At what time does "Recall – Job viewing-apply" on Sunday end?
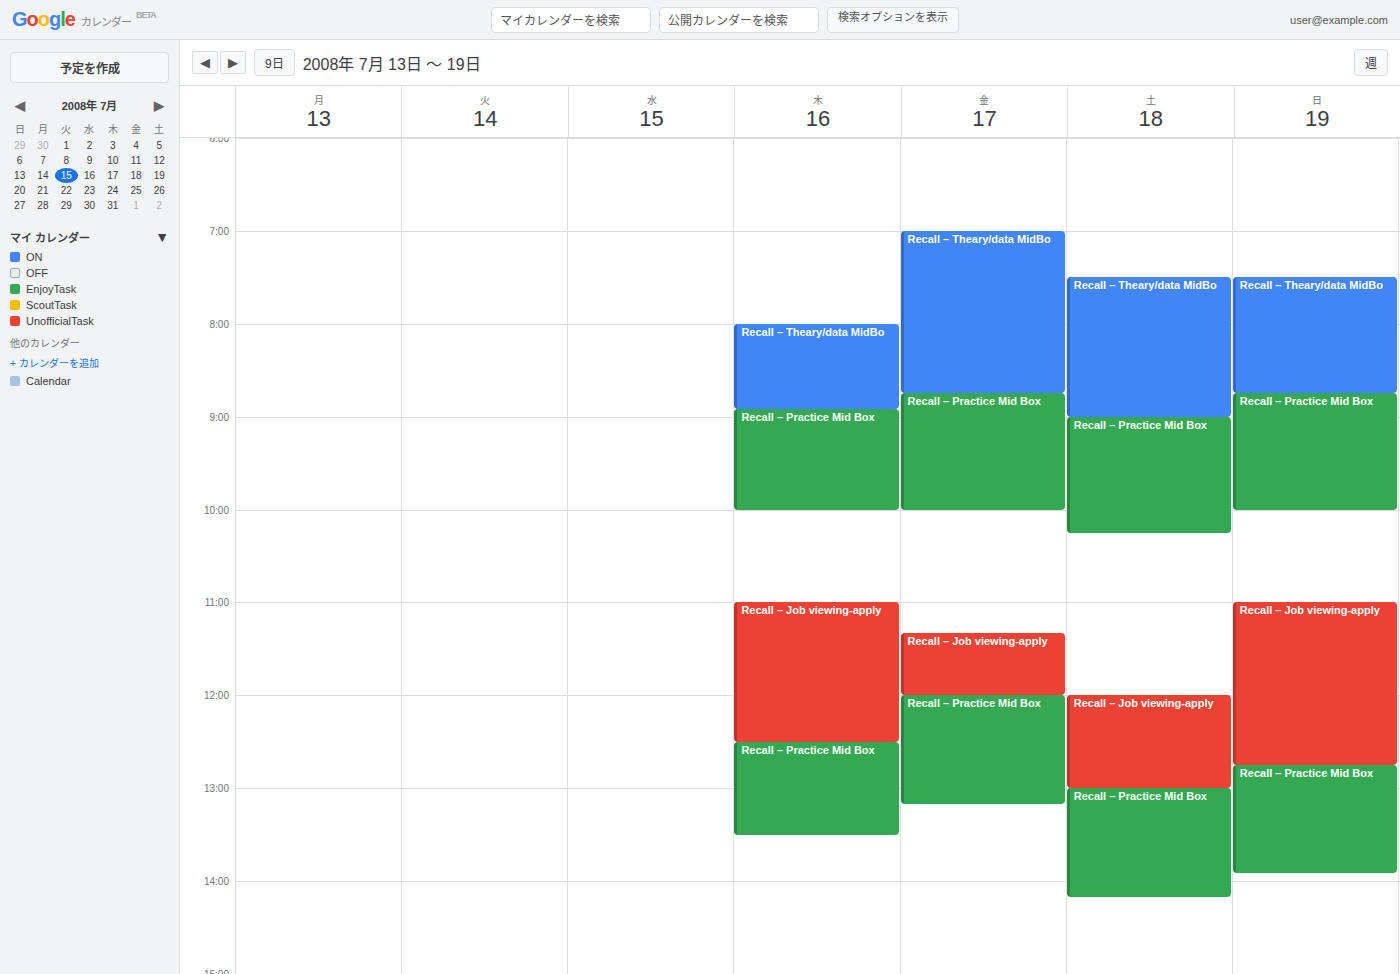
12:45 PM